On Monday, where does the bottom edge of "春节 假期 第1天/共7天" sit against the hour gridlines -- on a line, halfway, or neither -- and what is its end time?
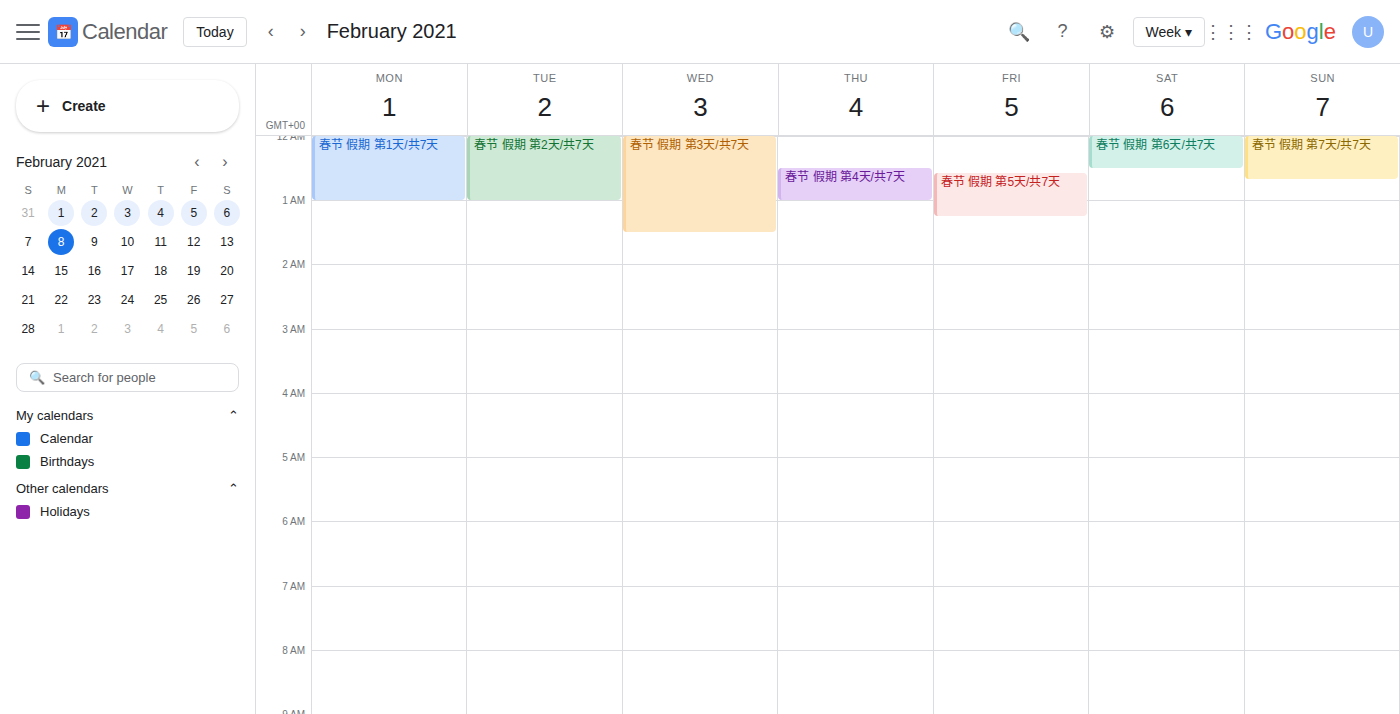
1:00 AM -- exactly on the 1 AM line.